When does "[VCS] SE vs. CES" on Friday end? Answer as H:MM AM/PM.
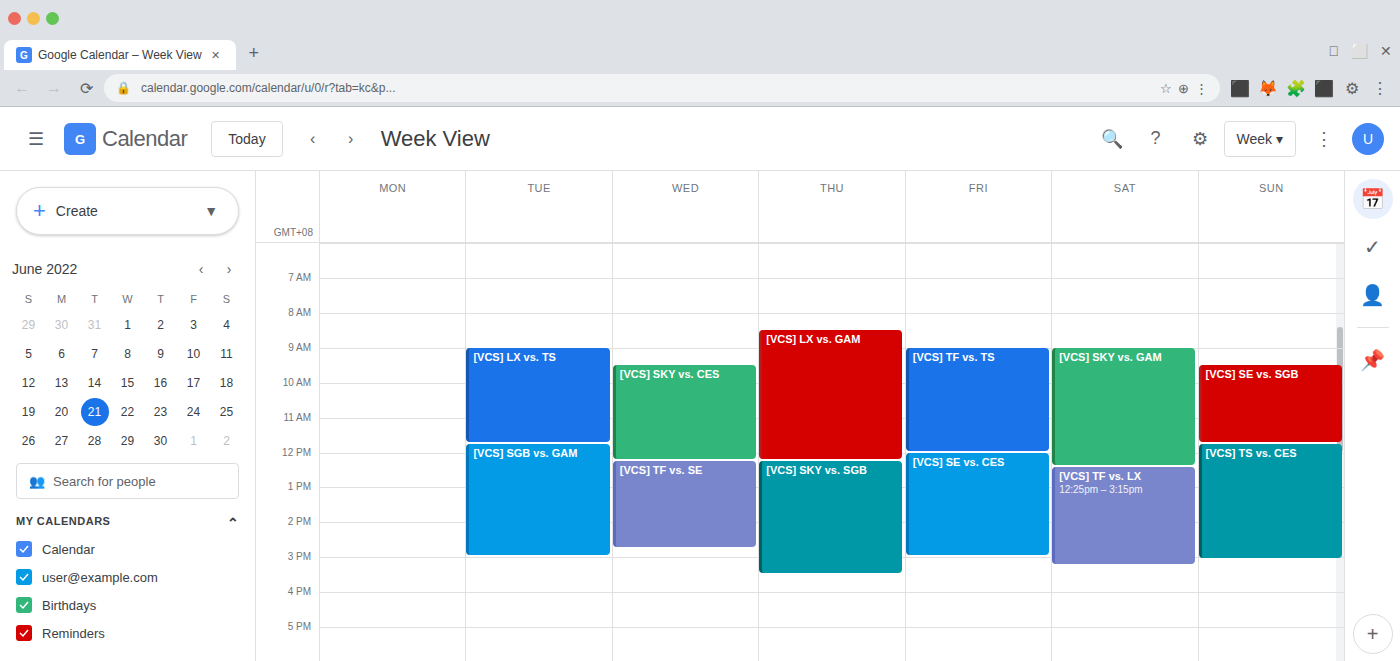
3:00 PM